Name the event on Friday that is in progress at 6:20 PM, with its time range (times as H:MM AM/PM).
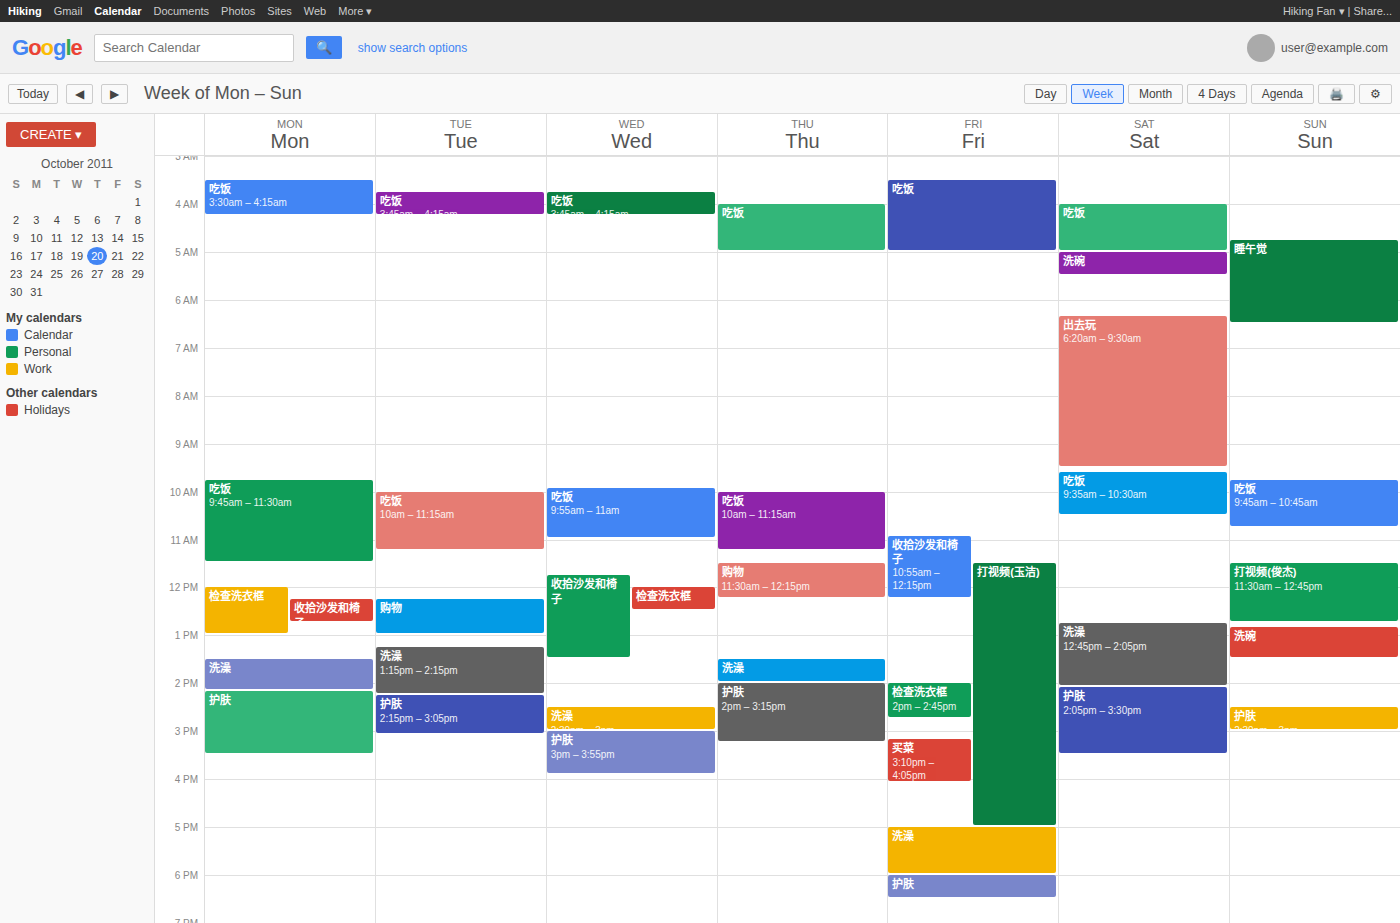
"护肤", 6:00 PM to 6:30 PM